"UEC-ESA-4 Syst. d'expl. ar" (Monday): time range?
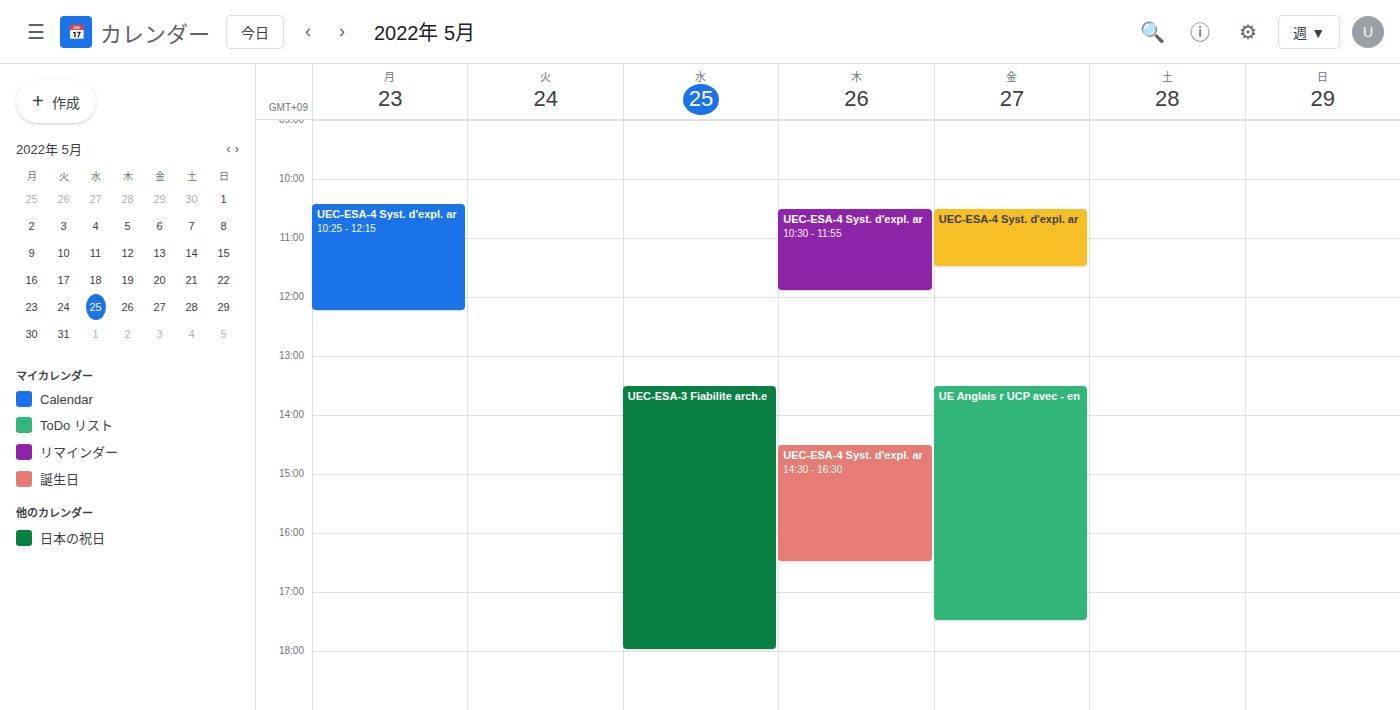
10:25 to 12:15